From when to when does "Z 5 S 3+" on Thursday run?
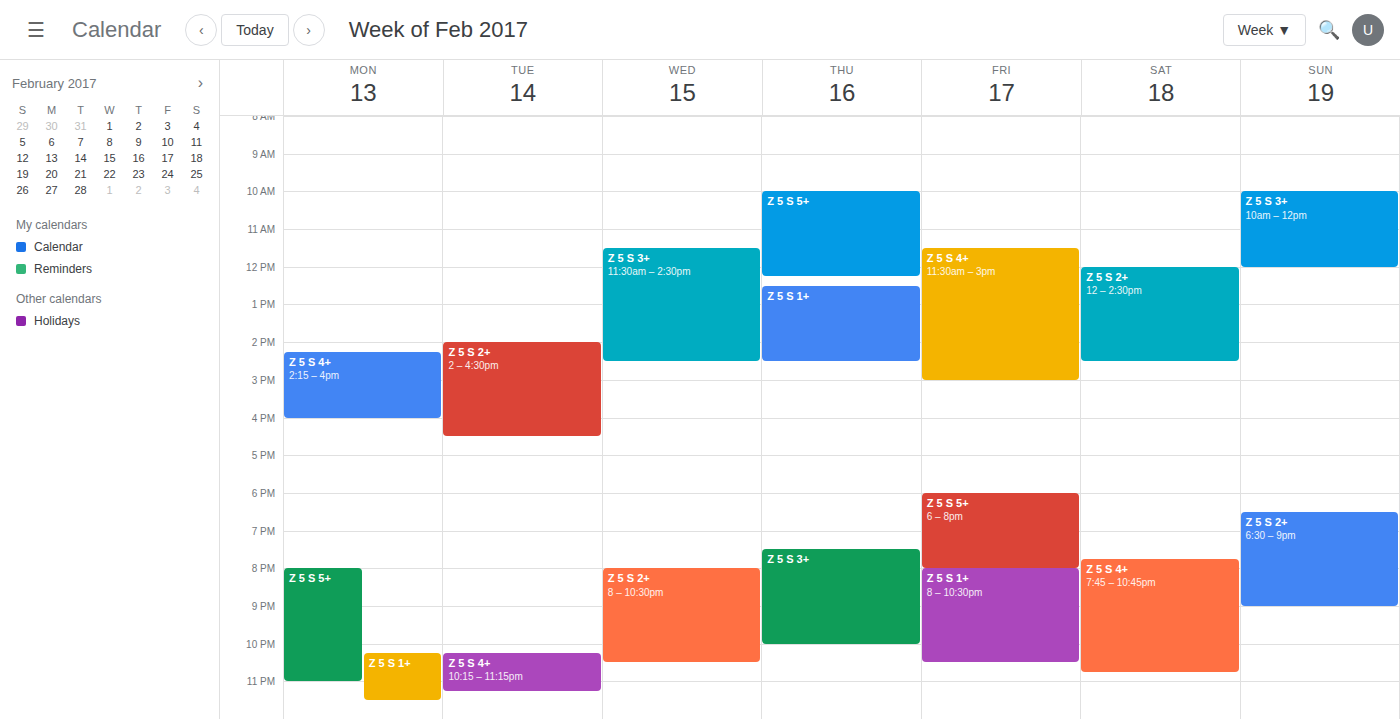
7:30 PM to 10:00 PM